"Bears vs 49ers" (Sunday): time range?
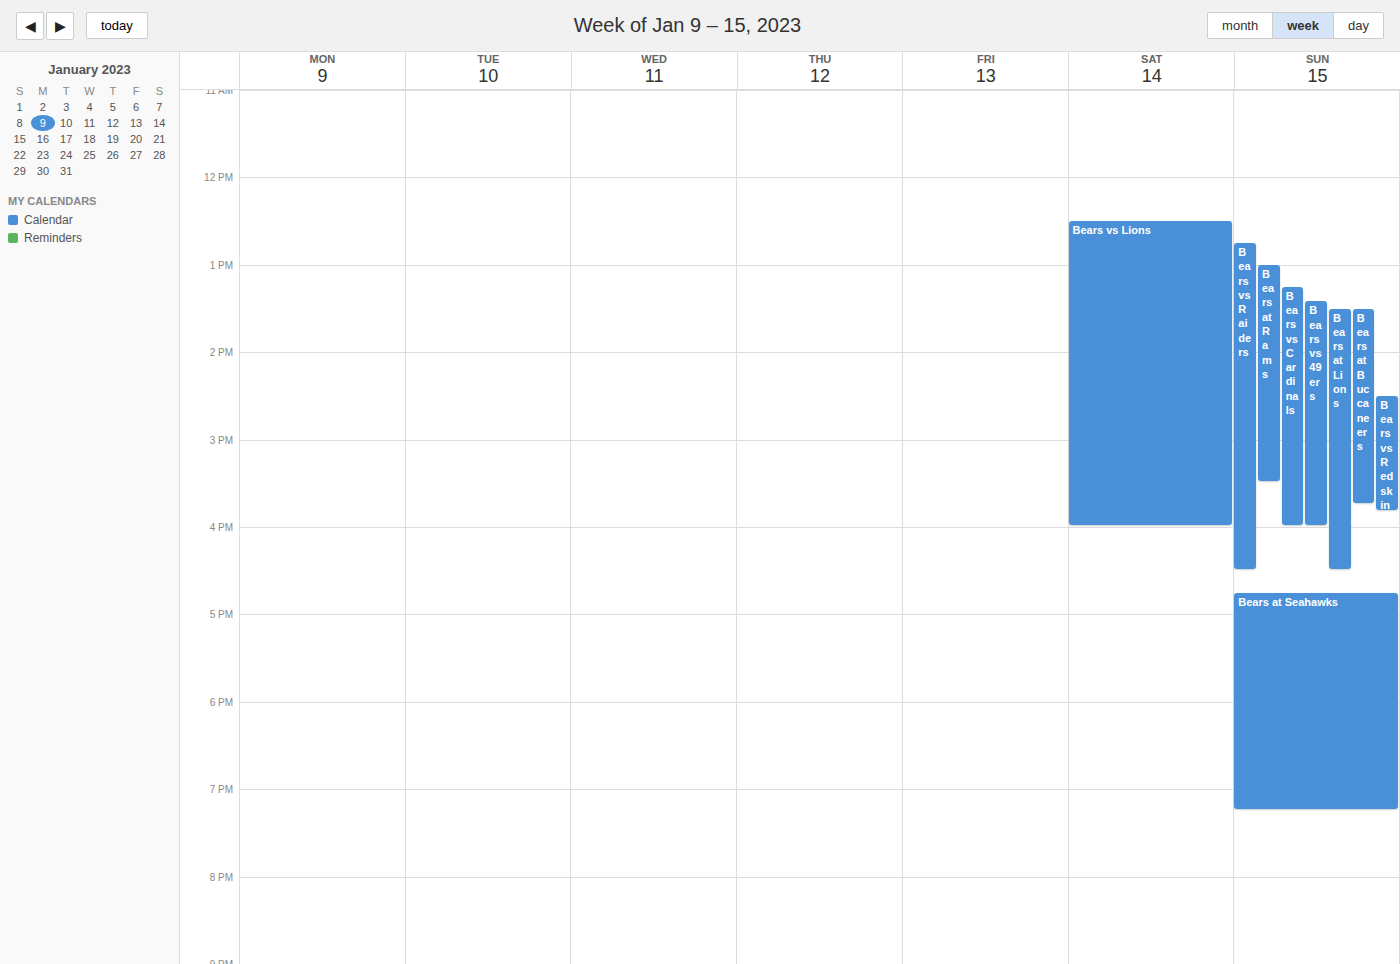
13:25 to 16:00